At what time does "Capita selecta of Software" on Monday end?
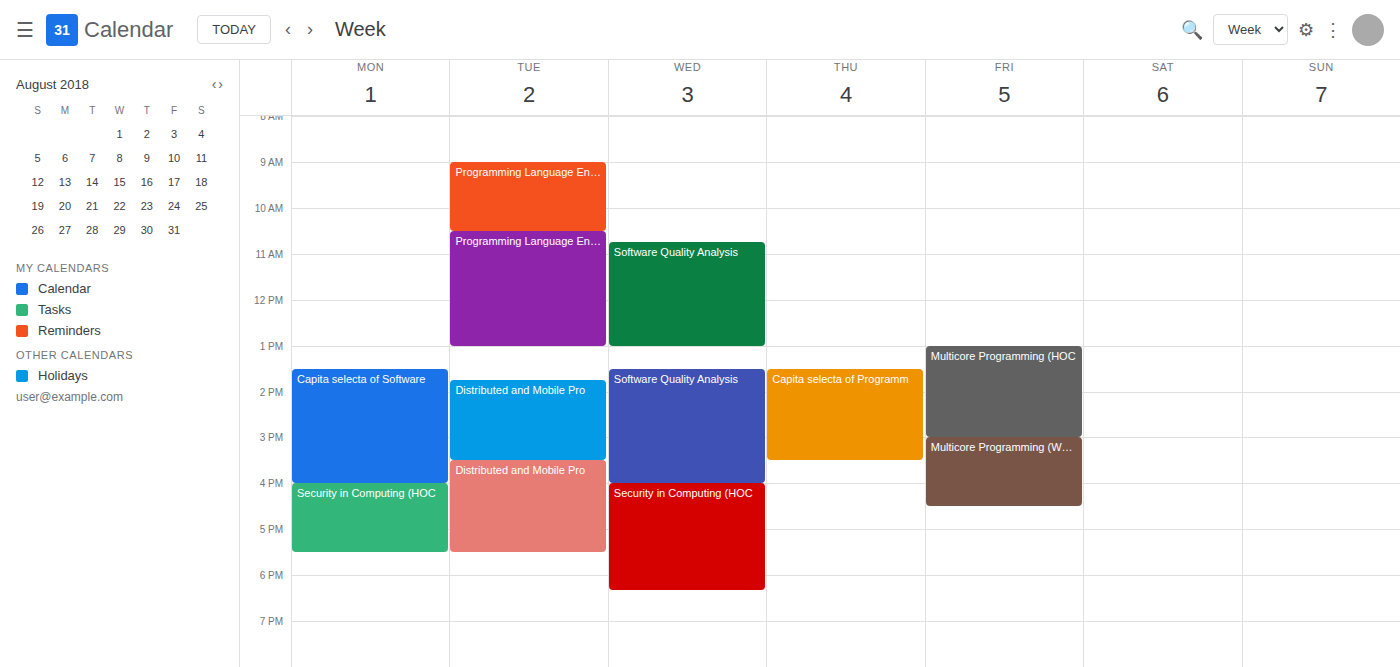
4:00 PM